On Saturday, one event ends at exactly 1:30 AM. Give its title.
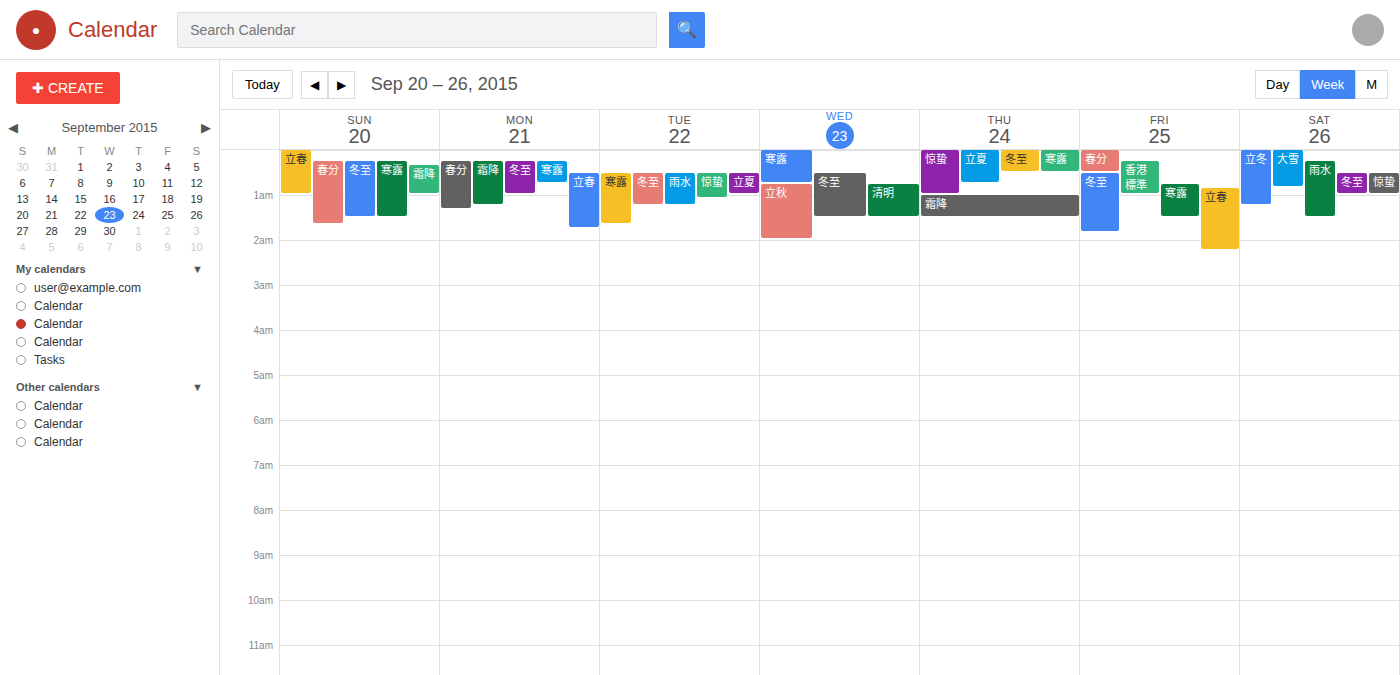
"雨水"